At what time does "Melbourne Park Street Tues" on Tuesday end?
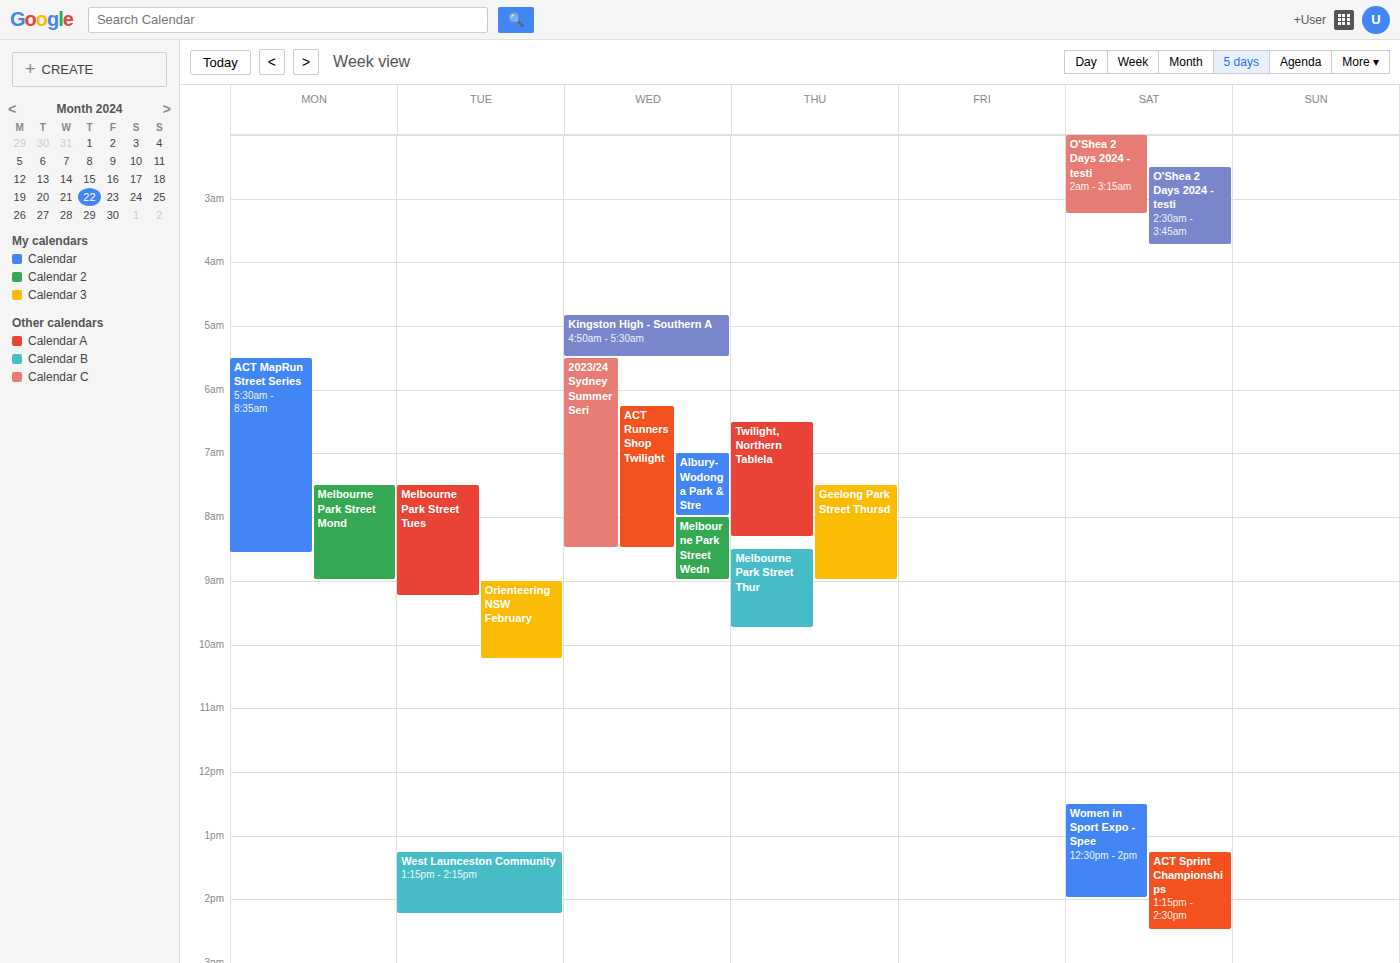
9:15 AM